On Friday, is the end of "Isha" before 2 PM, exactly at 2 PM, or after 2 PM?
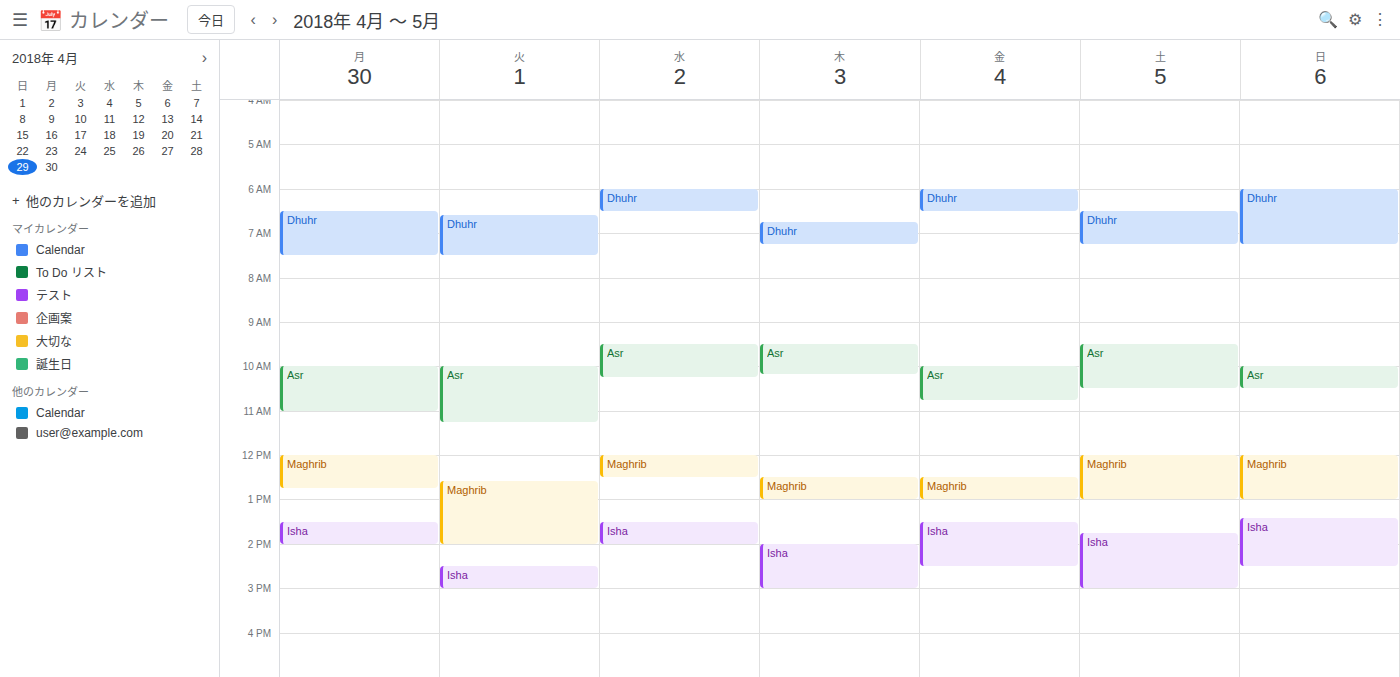
2:30 PM -- after 2 PM, 30 minutes below the 2 PM line.